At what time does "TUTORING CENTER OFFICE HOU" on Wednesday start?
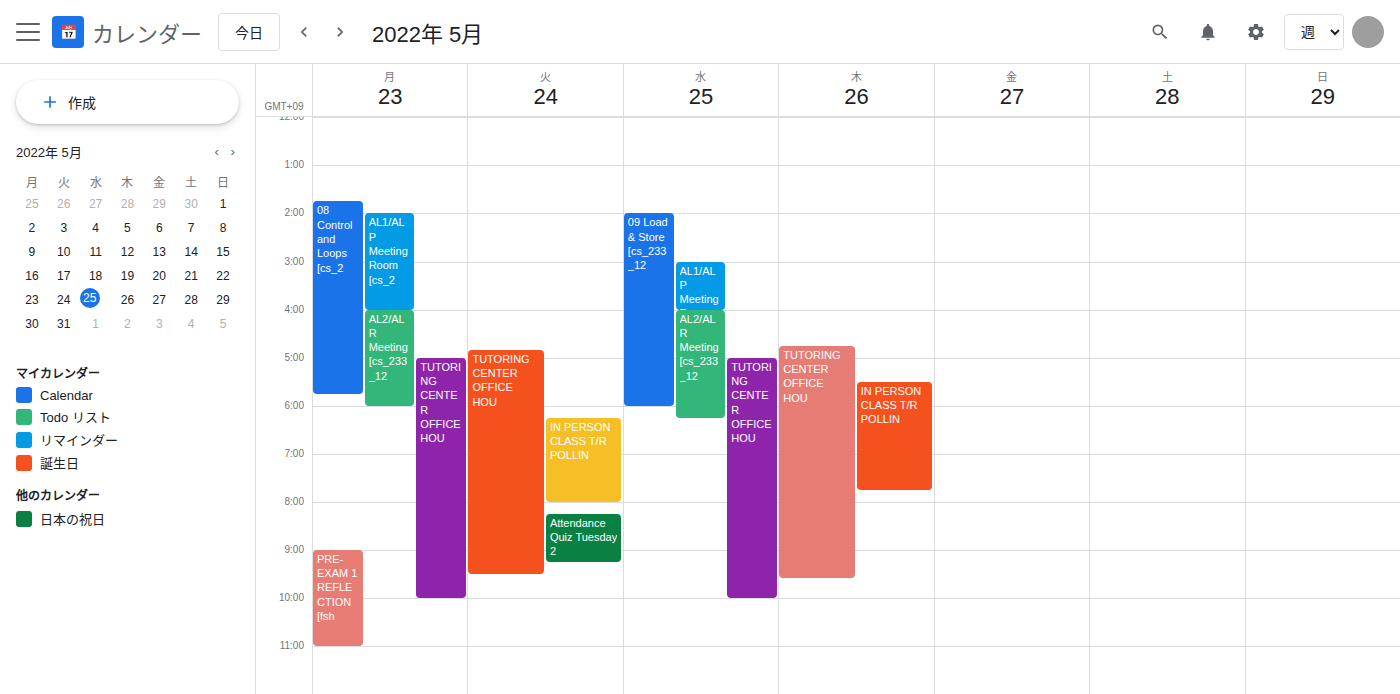
5:00 PM